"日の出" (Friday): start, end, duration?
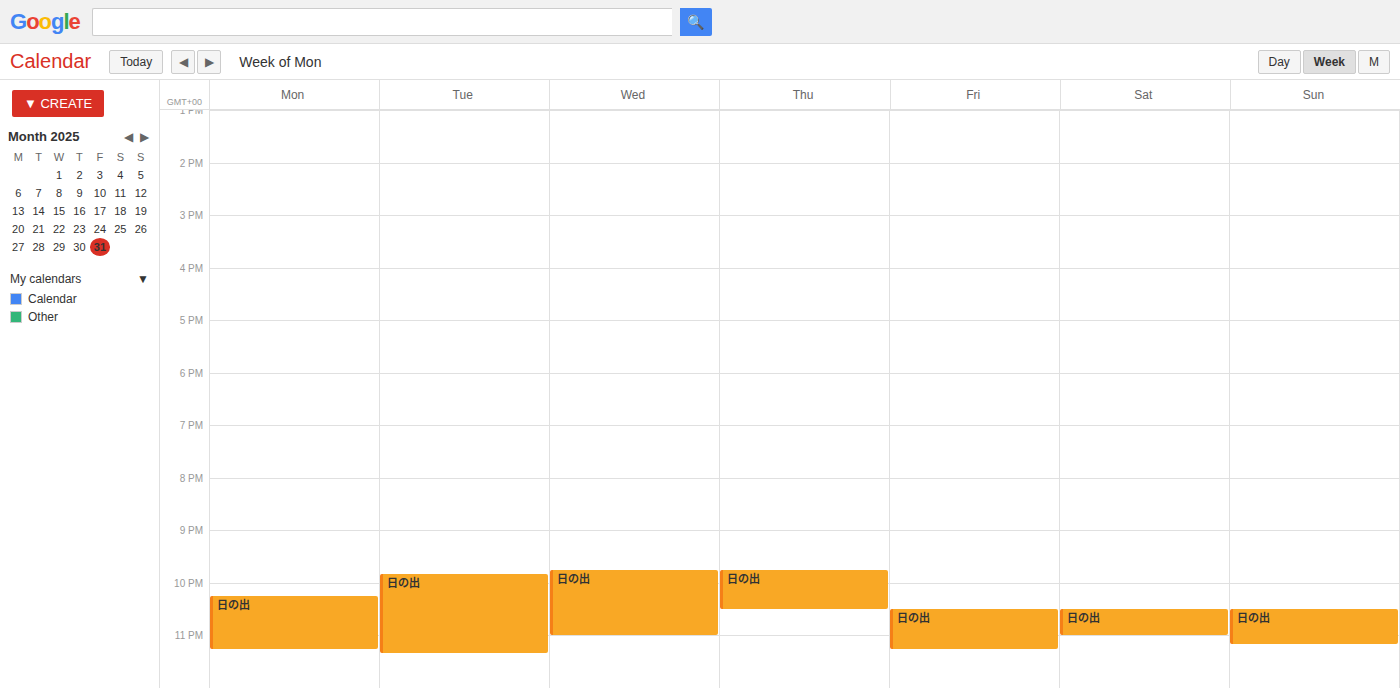
22:30 to 23:15, 45 minutes